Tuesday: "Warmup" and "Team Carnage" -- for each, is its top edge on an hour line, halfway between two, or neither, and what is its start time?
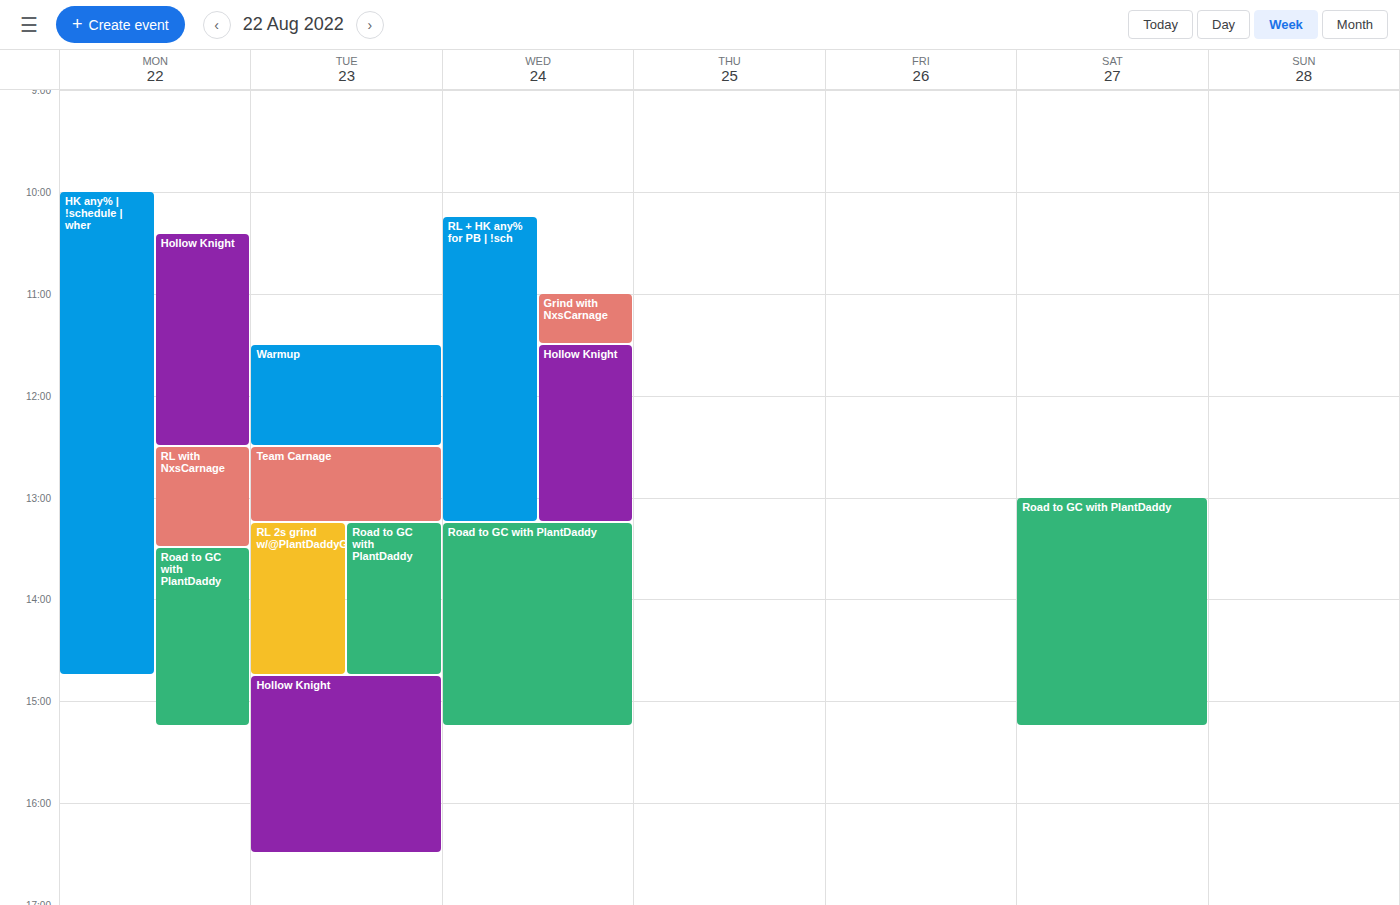
"Warmup": 11:30 AM, halfway between the 11 AM and 12 PM lines. "Team Carnage": 12:30 PM, halfway between the 12 PM and 1 PM lines.